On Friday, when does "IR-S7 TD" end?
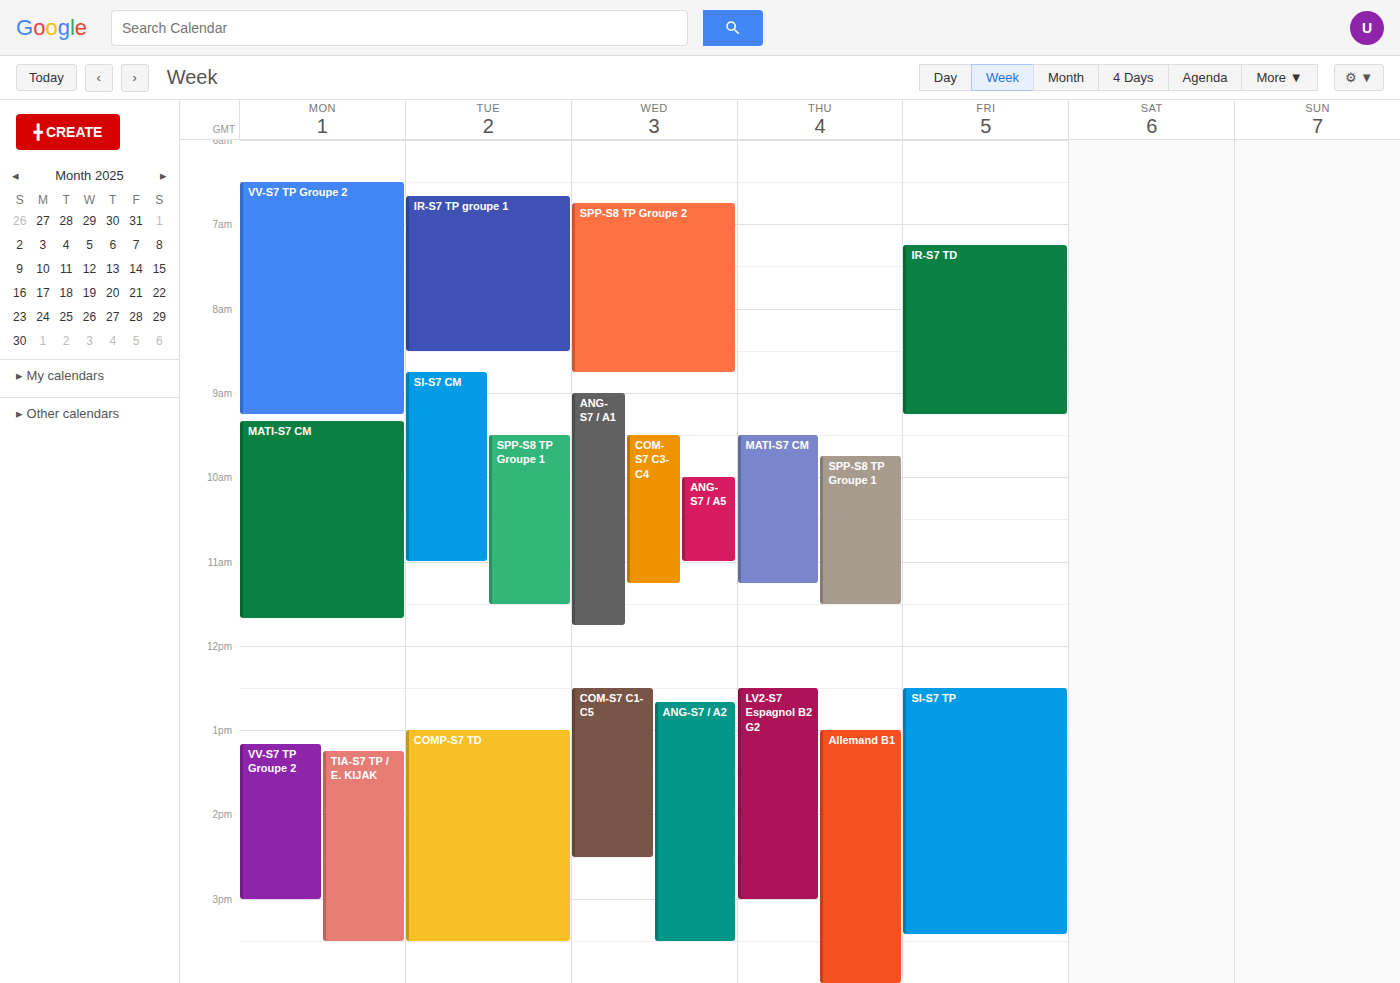
9:15 AM